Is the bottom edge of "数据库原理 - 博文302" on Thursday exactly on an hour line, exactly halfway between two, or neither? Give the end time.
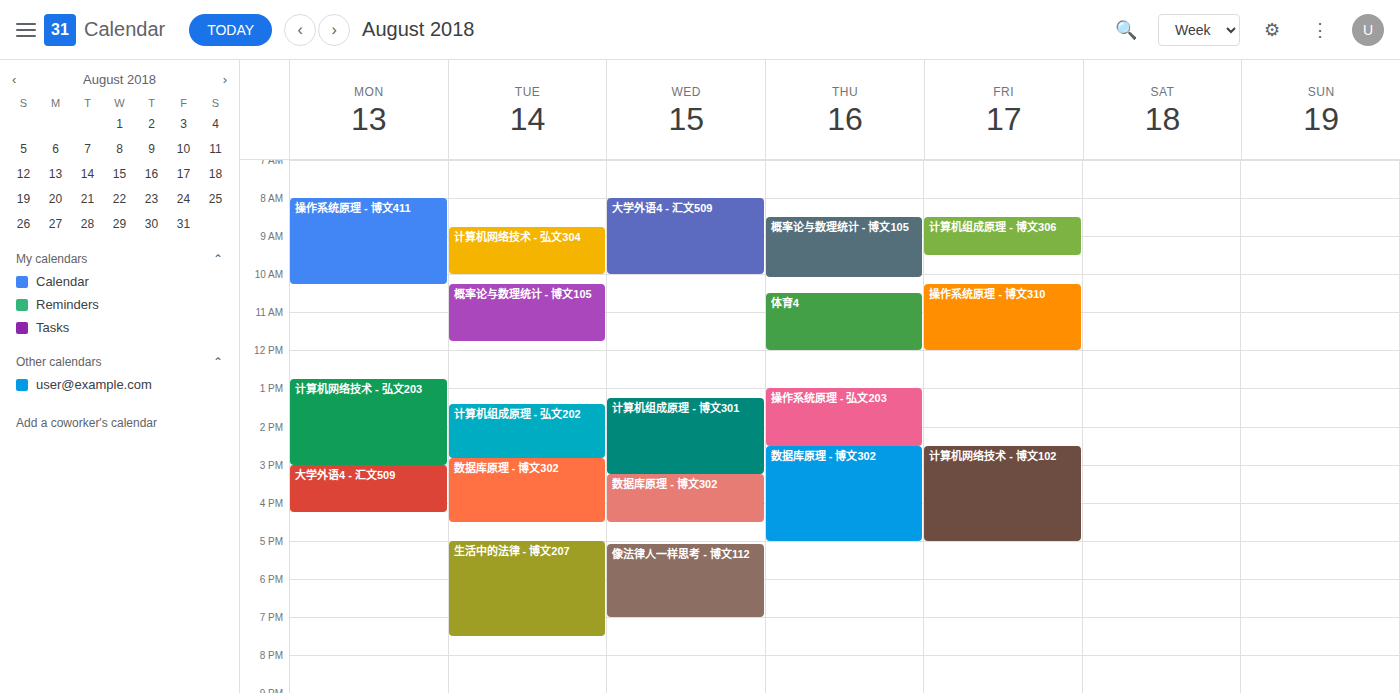
5:00 PM -- exactly on the 5 PM line.